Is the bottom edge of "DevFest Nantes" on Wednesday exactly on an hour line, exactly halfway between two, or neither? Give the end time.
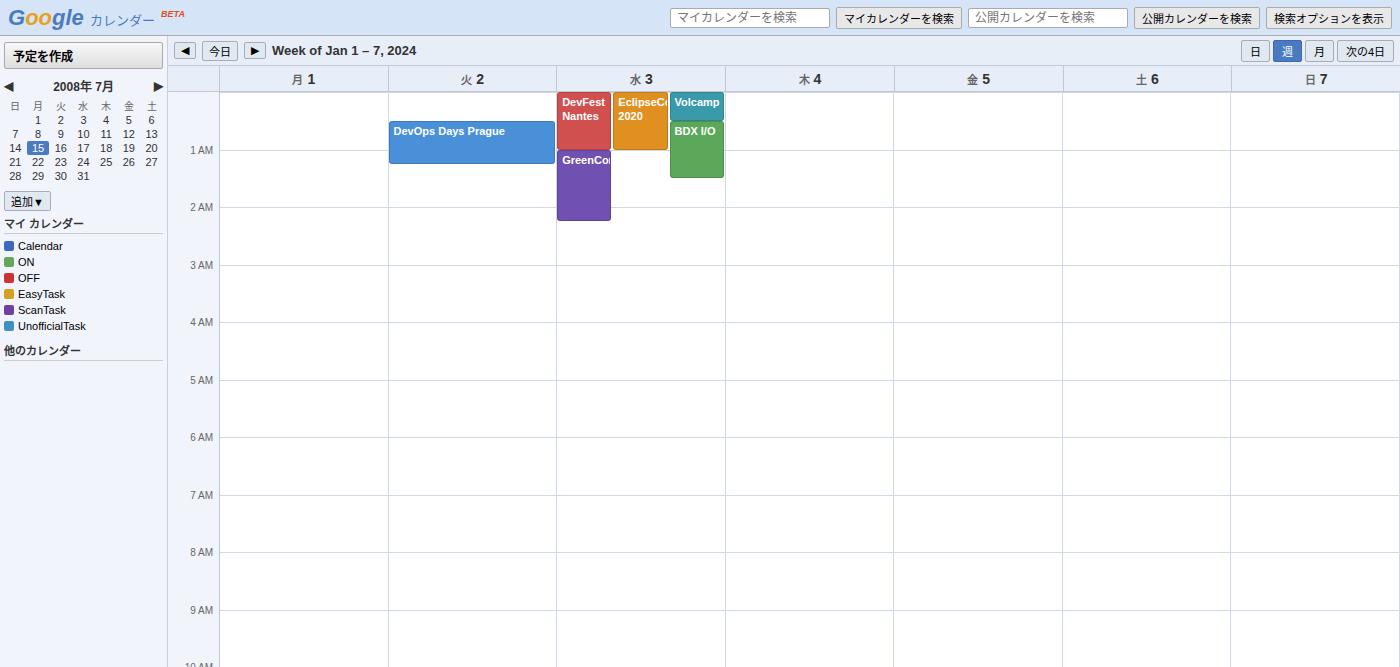
1:00 AM -- exactly on the 1 AM line.